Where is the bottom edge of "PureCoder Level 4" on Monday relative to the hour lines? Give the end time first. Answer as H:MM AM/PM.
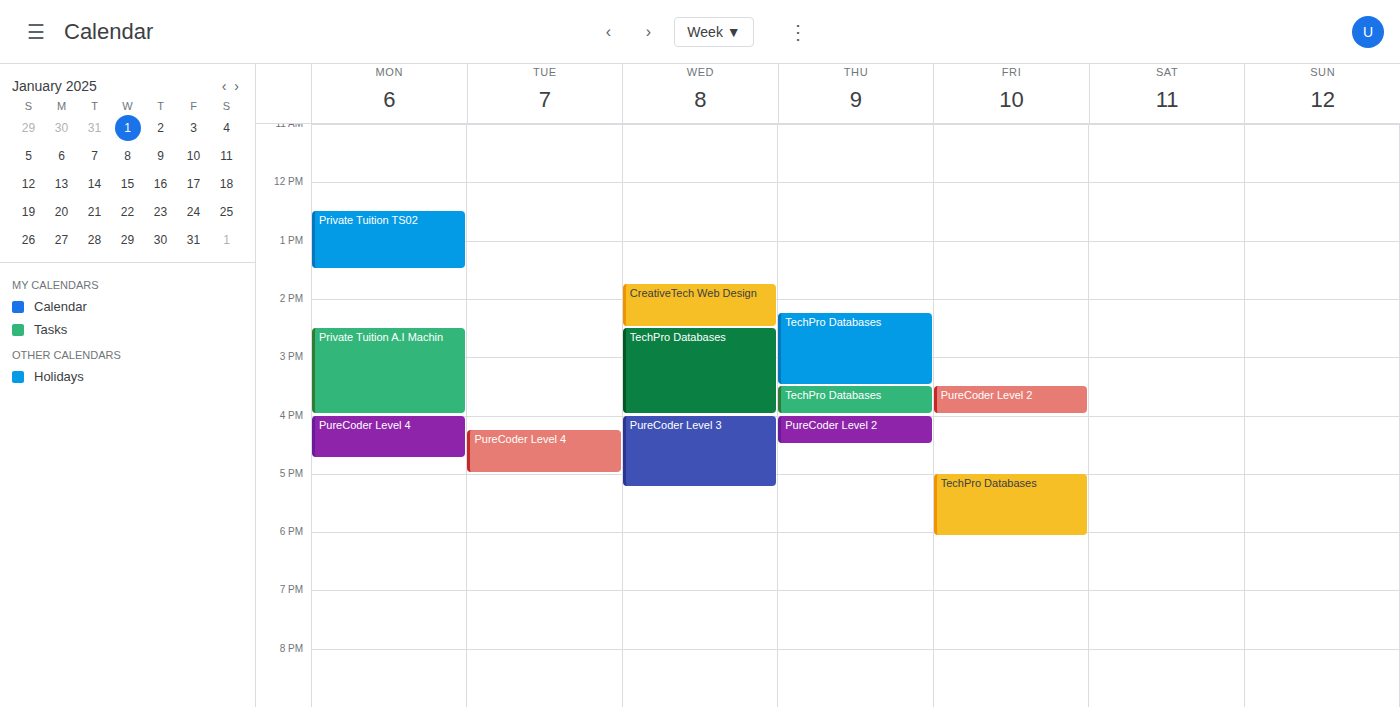
4:45 PM -- neither: three quarters of the way from the 4 PM line to the 5 PM line.